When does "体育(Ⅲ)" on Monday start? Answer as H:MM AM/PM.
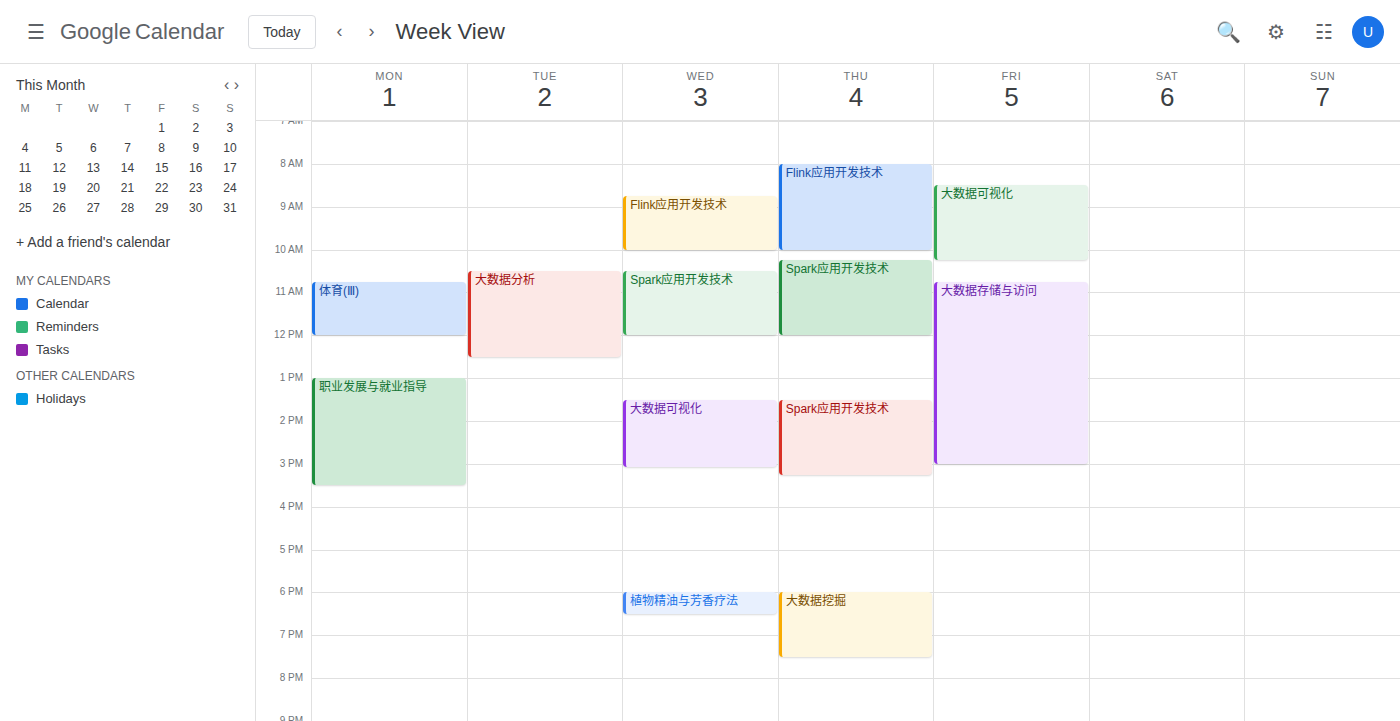
10:45 AM